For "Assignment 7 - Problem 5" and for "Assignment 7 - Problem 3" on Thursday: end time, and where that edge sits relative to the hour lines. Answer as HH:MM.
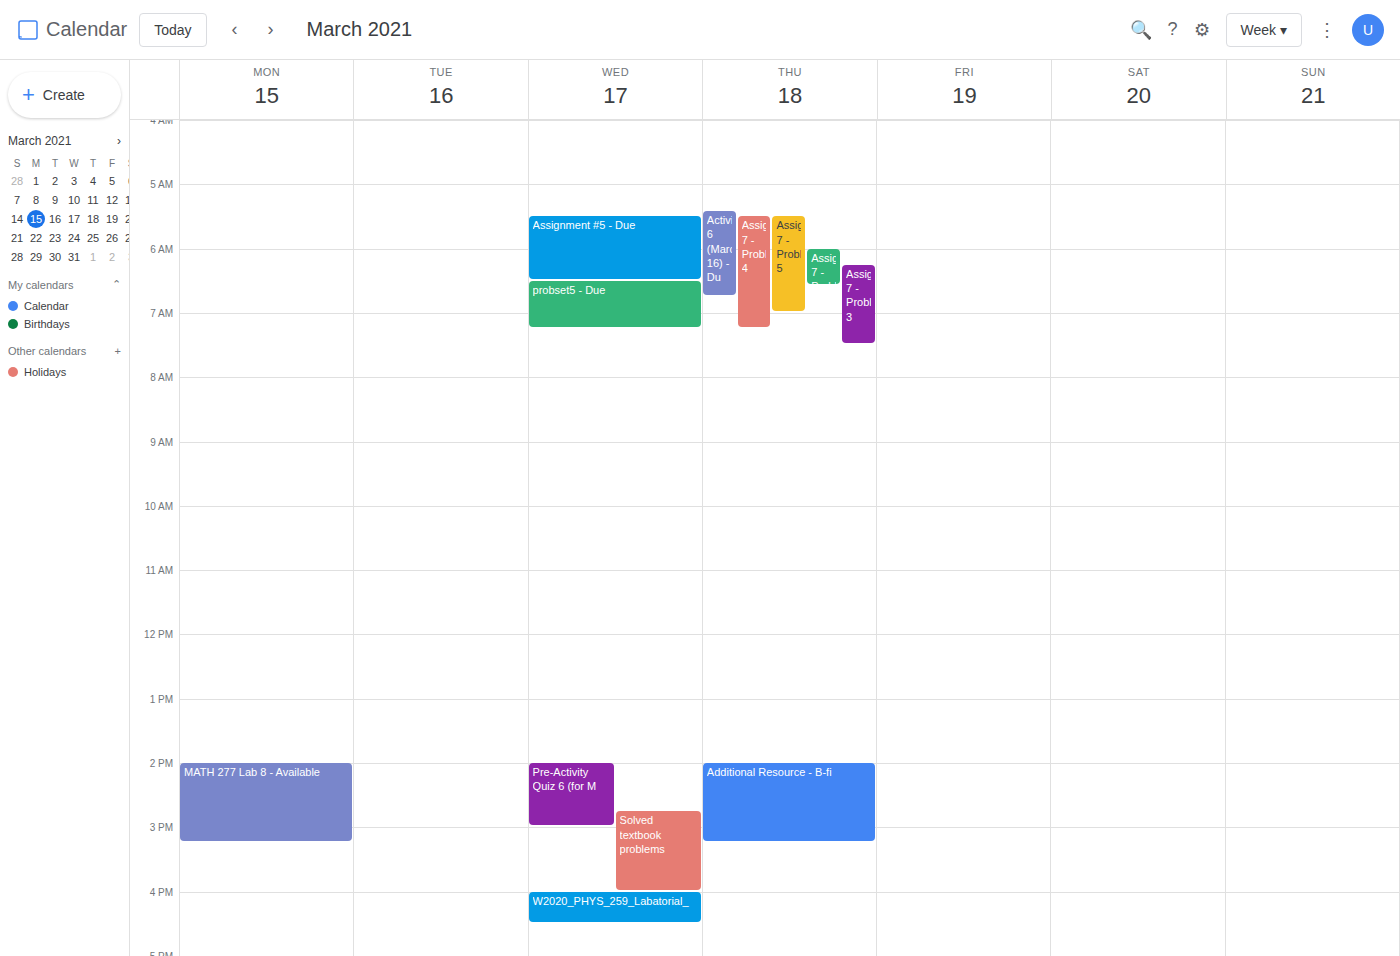
"Assignment 7 - Problem 5": 07:00, exactly on the 07:00 line. "Assignment 7 - Problem 3": 07:30, halfway between the 07:00 and 08:00 lines.